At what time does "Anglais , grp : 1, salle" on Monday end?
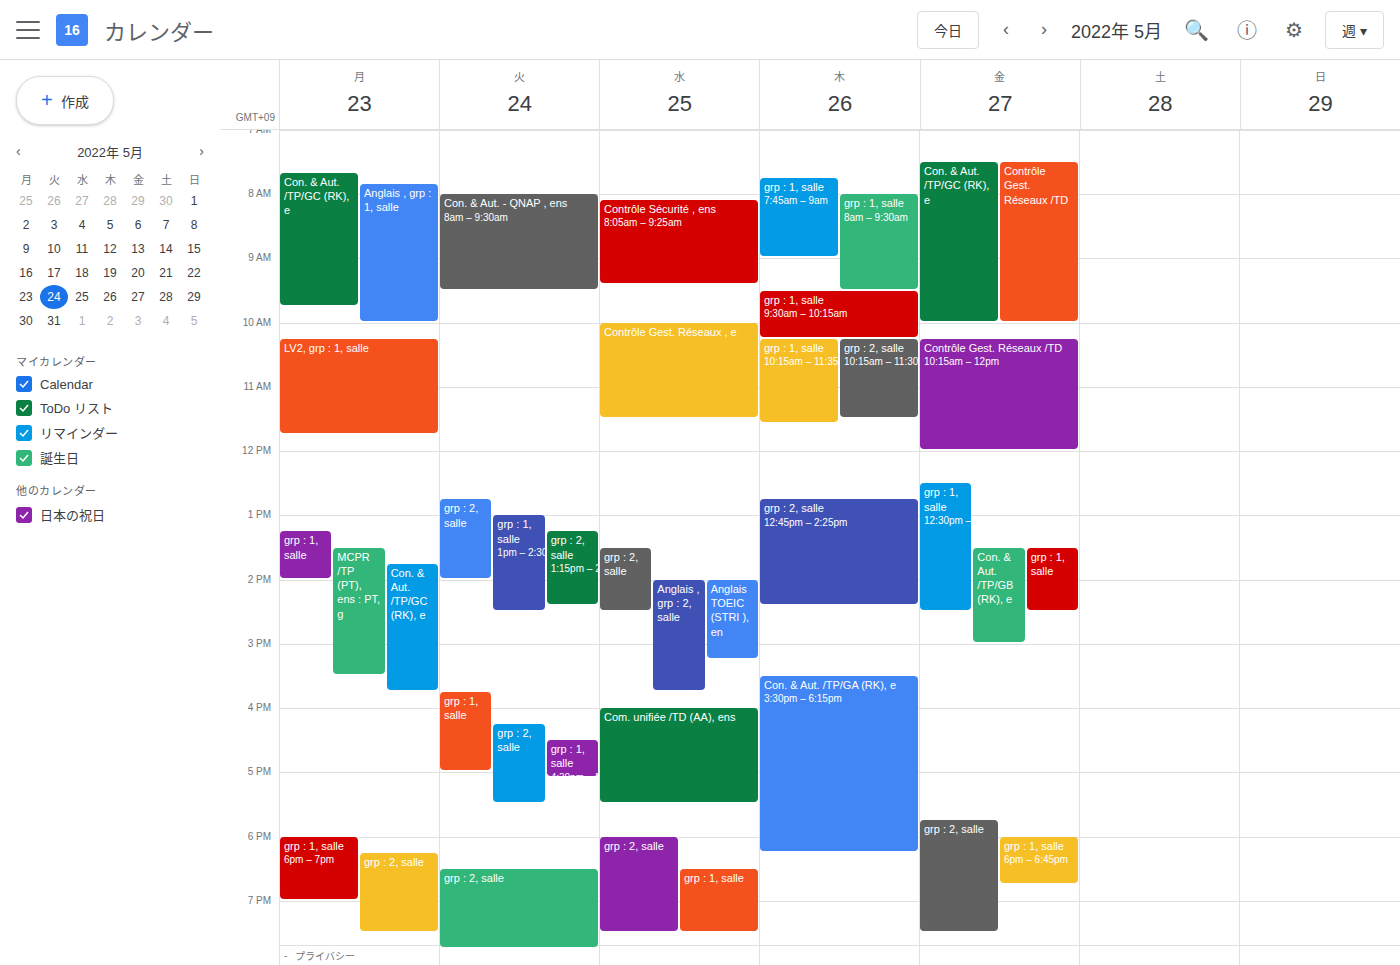
10:00 AM